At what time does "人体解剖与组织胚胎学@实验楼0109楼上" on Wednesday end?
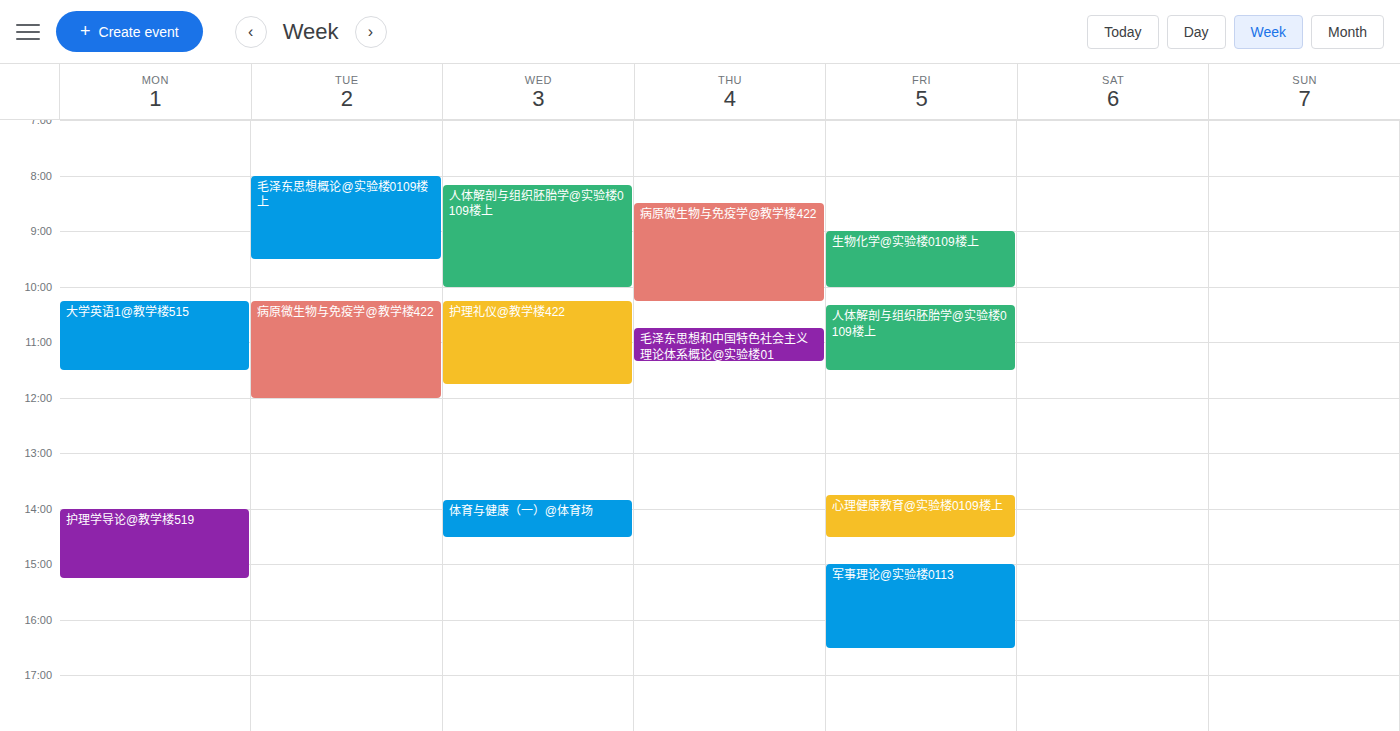
10:00